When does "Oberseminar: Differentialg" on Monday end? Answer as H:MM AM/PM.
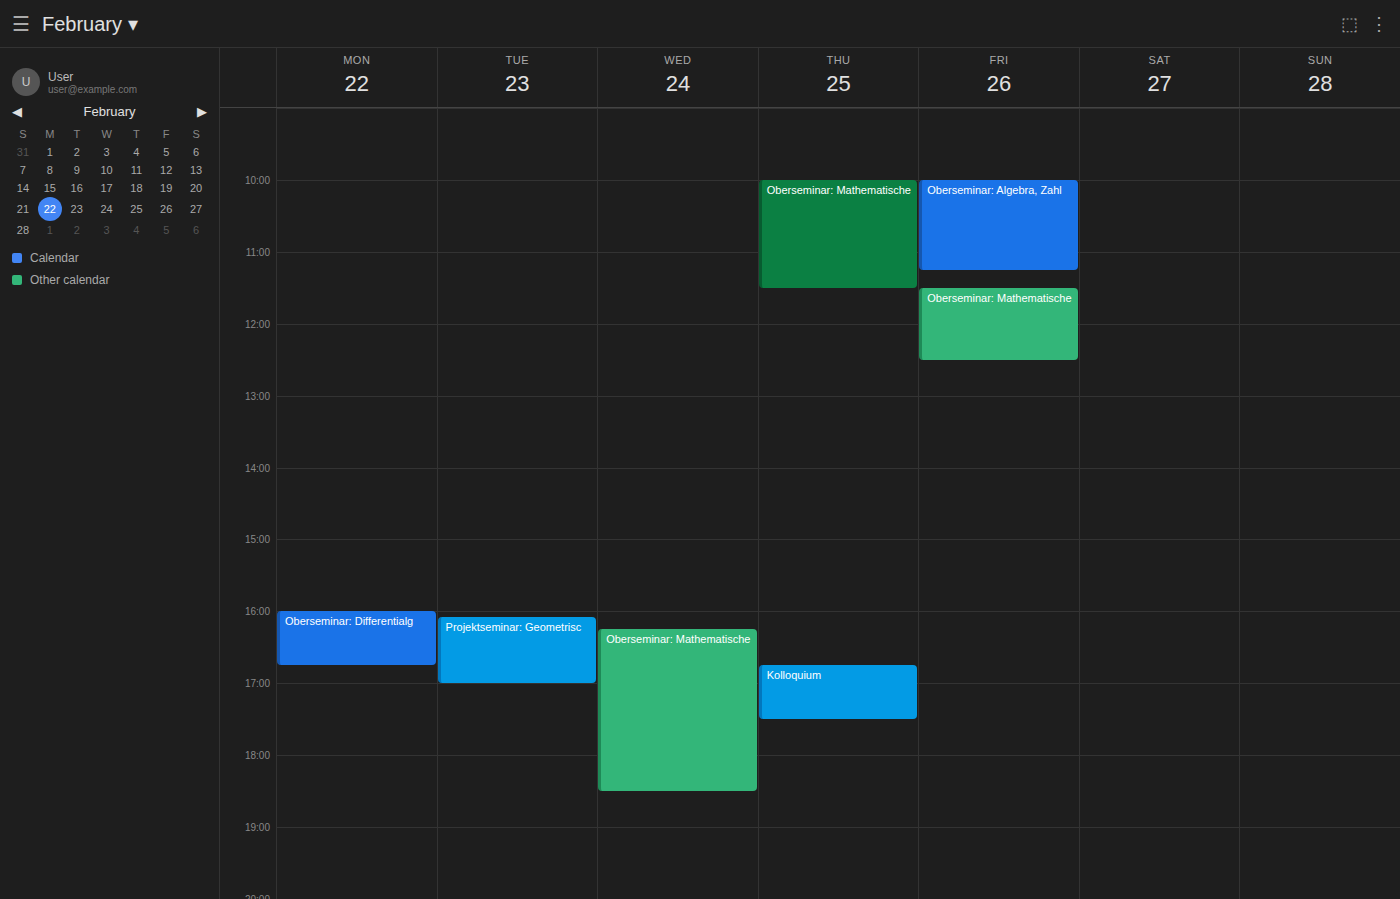
4:45 PM